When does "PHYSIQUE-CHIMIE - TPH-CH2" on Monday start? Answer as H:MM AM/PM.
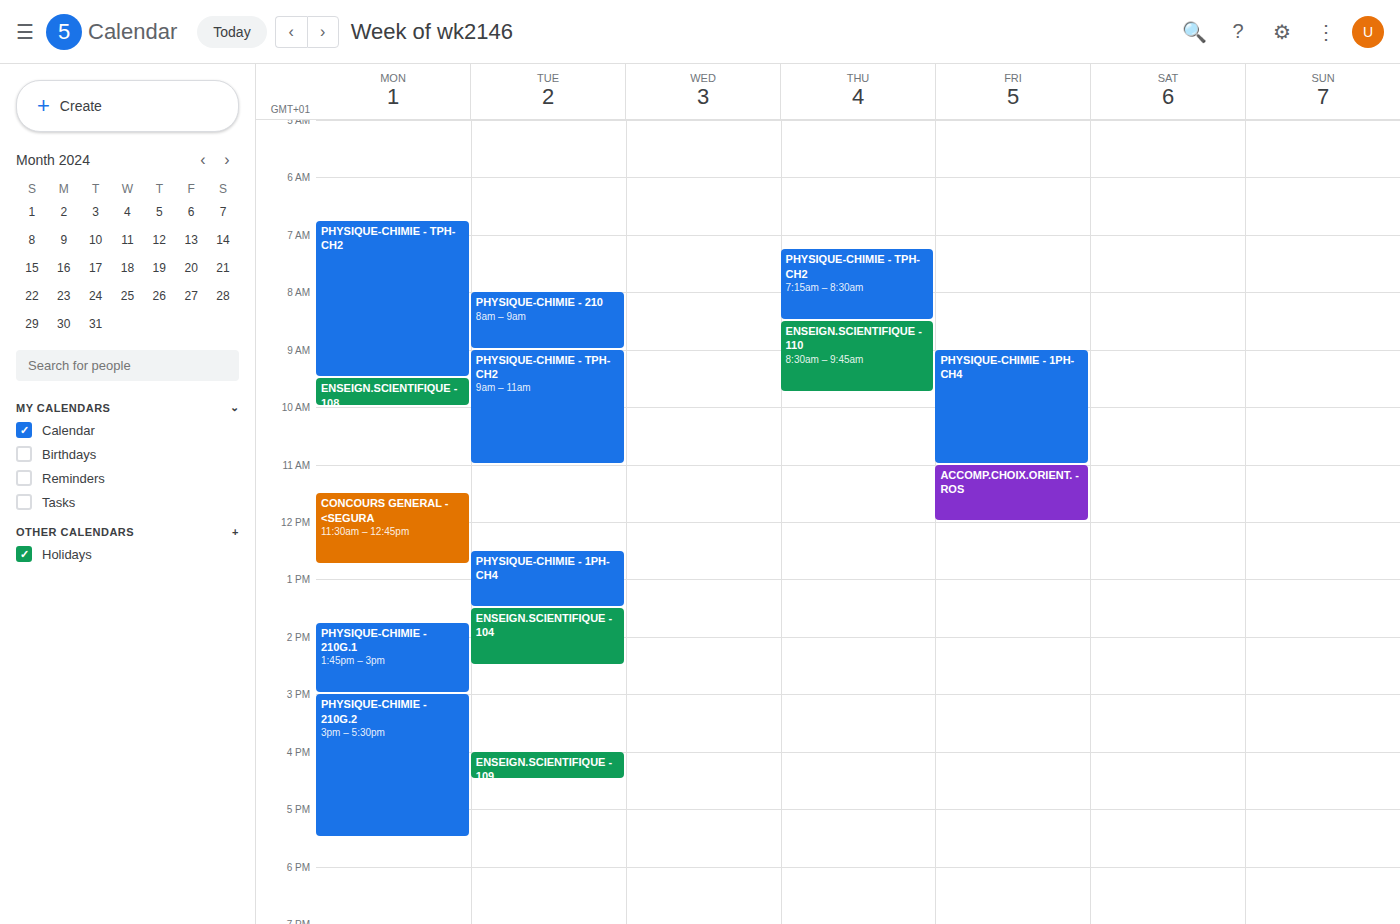
6:45 AM